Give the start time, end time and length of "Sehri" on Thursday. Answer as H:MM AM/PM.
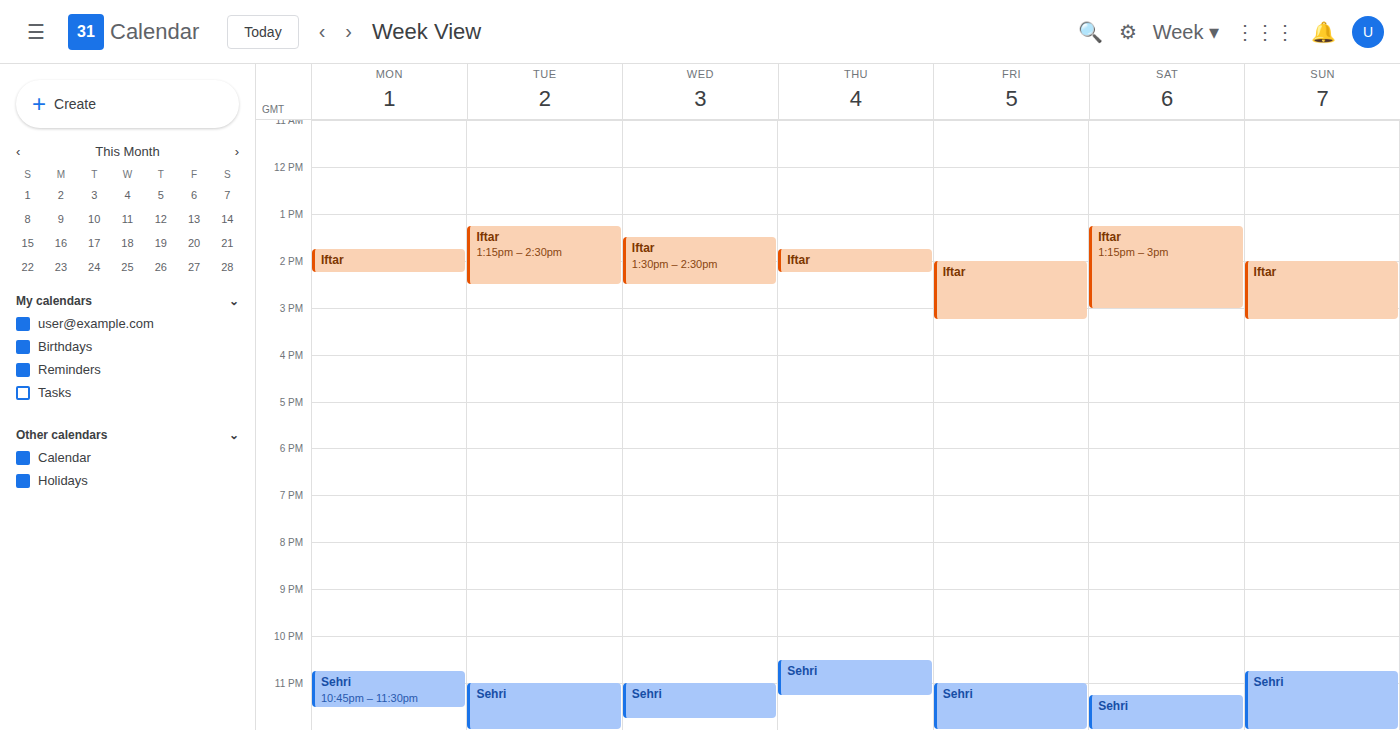
10:30 PM to 11:15 PM, 45 minutes